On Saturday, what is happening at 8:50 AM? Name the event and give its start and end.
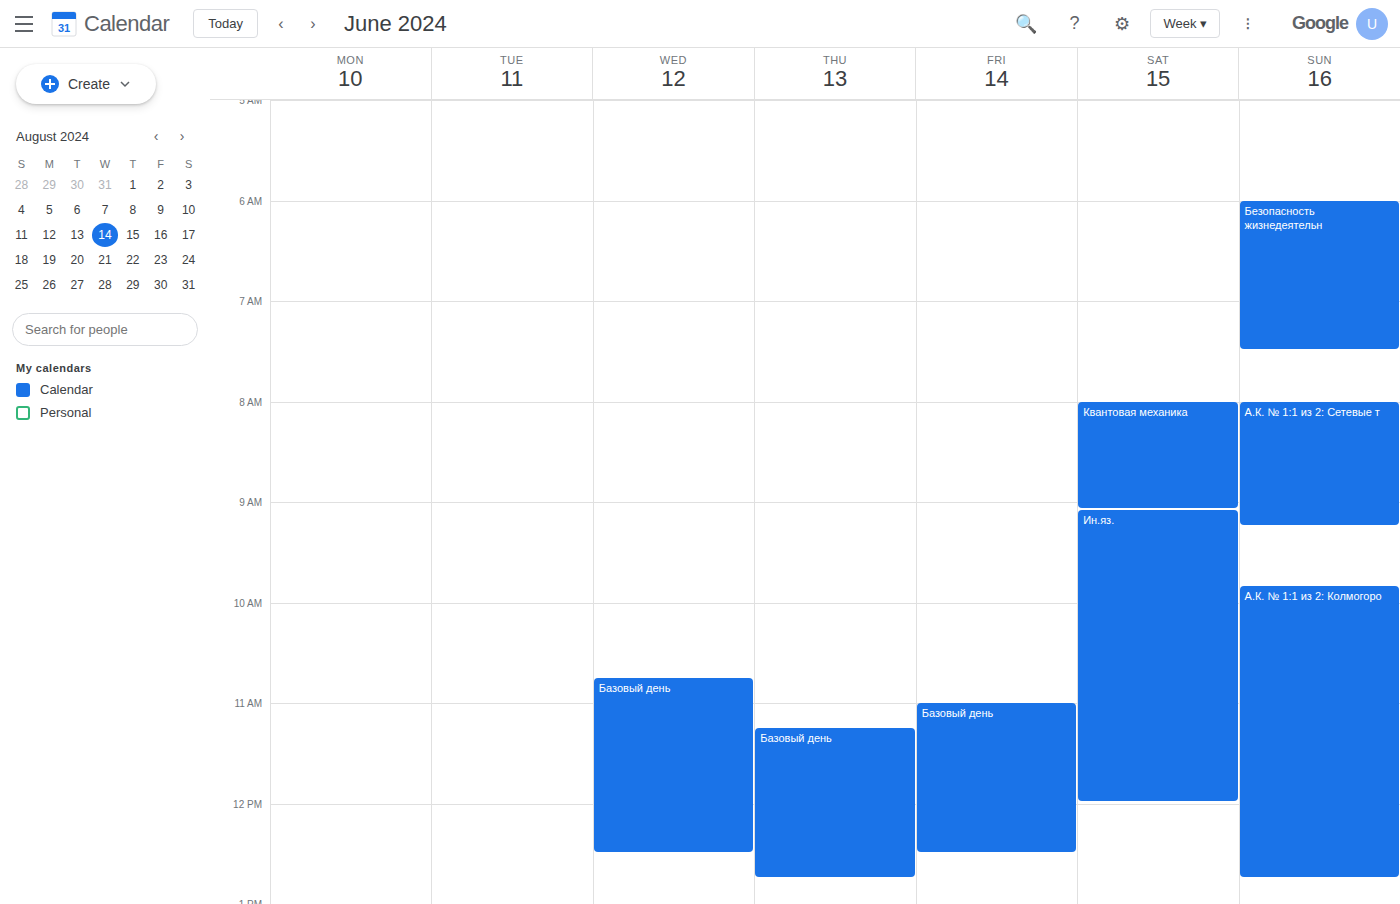
"Квантовая механика", 8:00 AM to 9:05 AM